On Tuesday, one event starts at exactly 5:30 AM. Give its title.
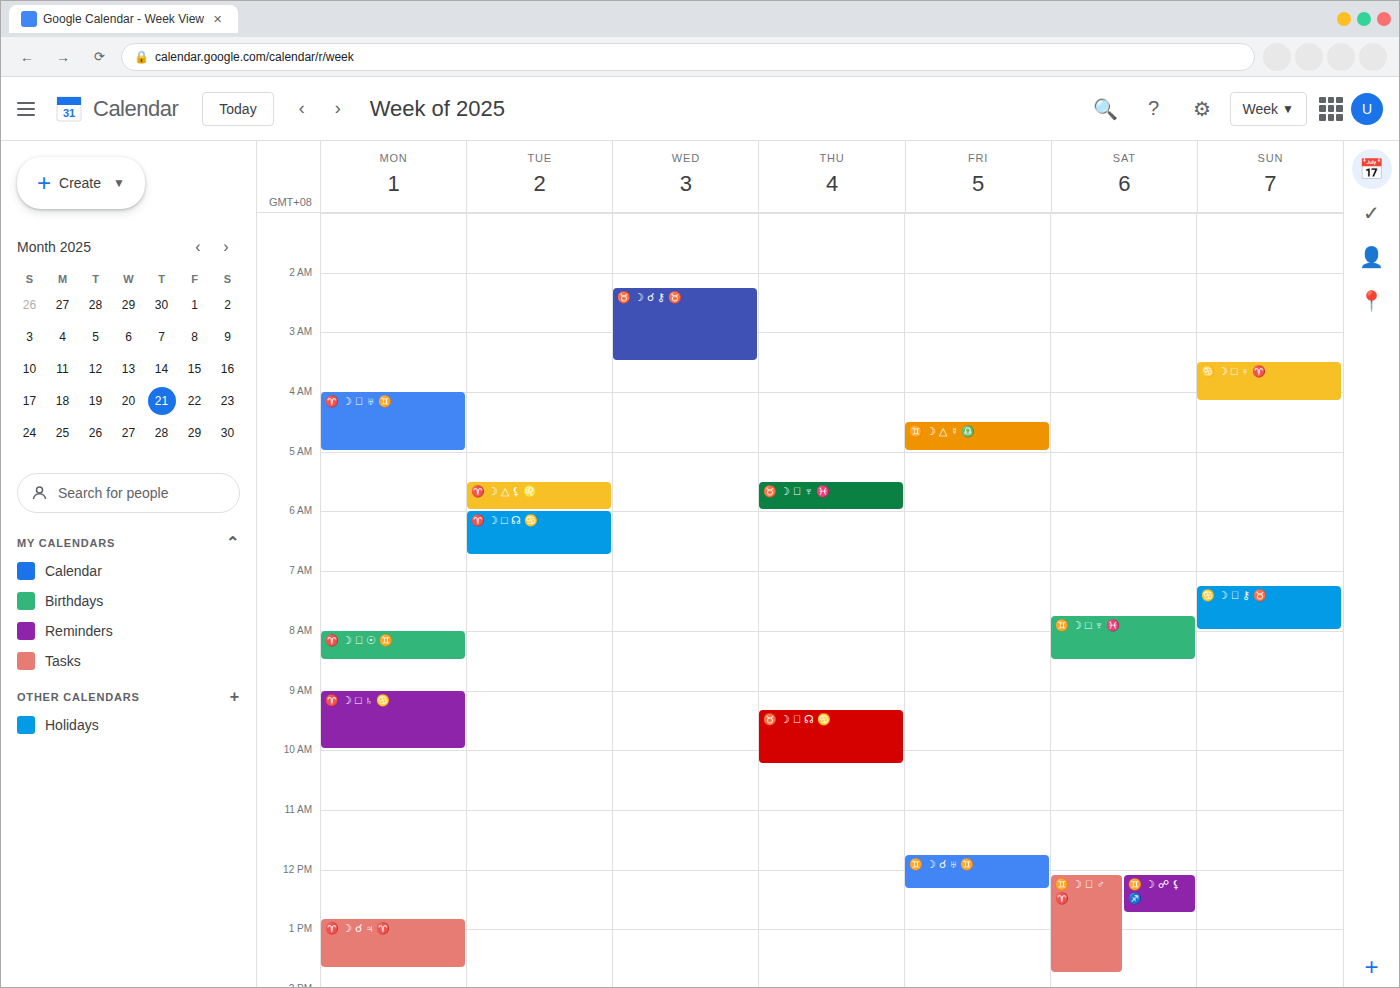
"♈️ ☽ △ ⚸ ♌️"